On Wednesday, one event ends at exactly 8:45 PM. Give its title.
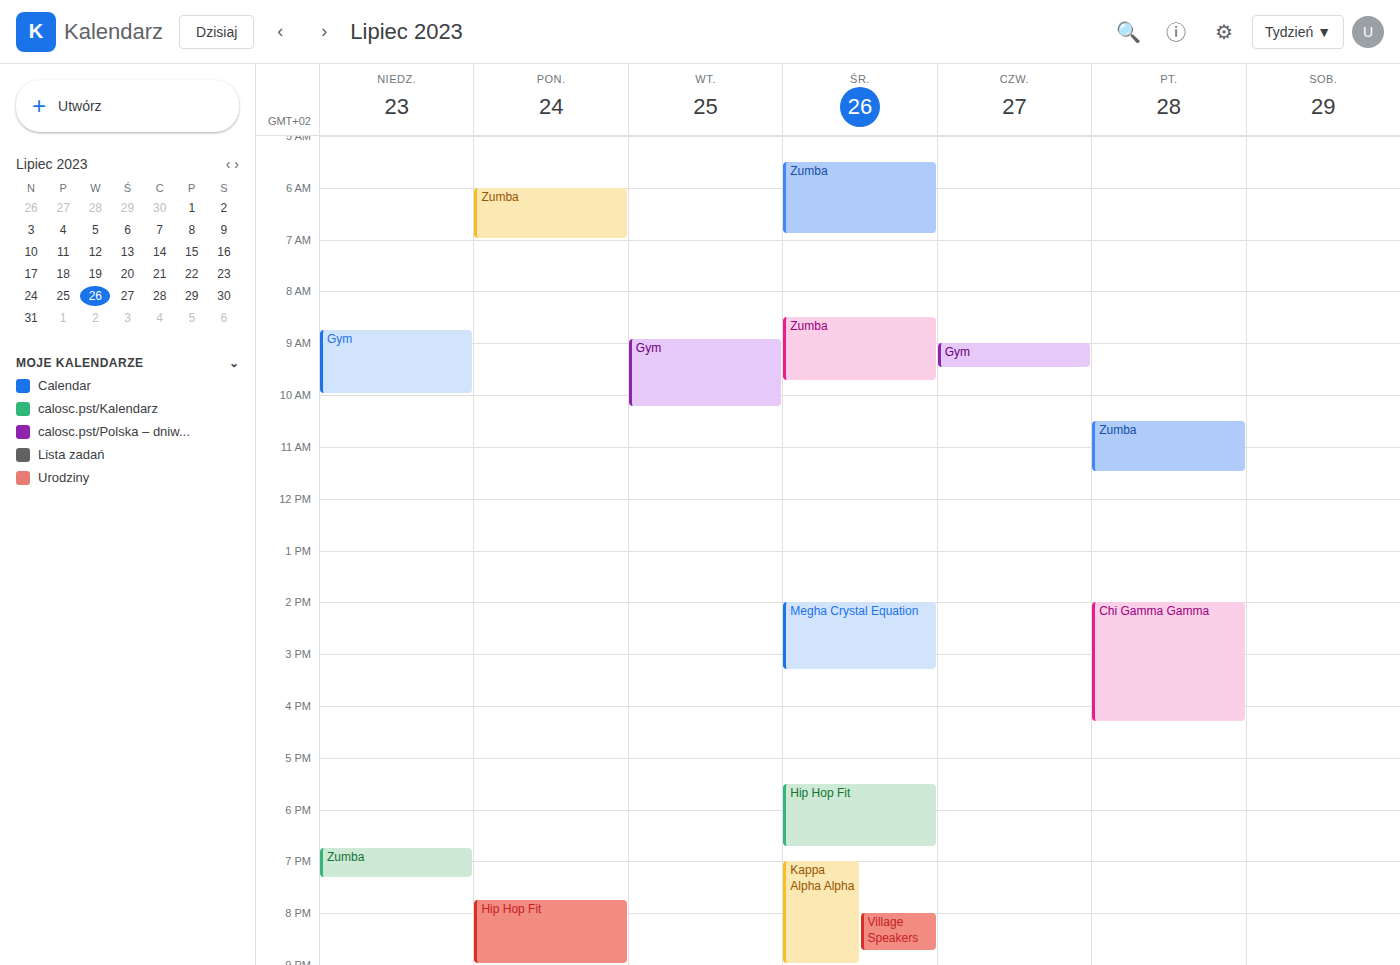
"Village Speakers"